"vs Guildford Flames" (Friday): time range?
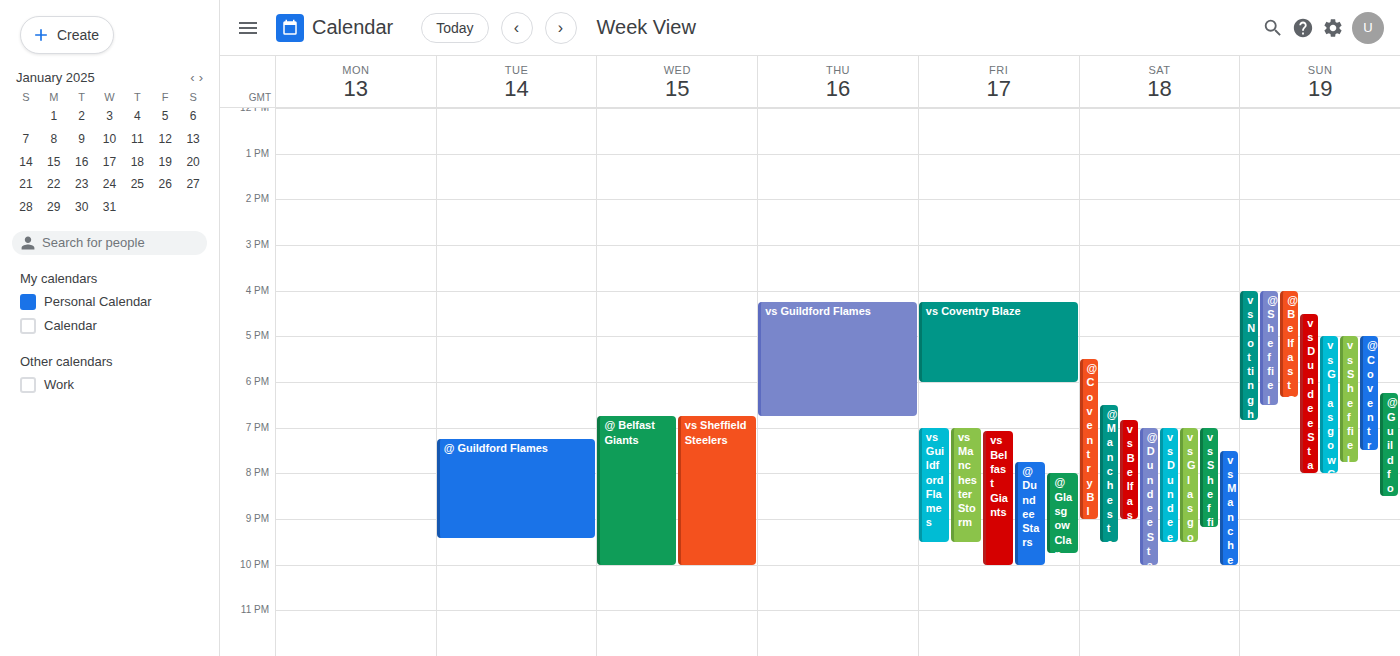
7:00 PM to 9:30 PM